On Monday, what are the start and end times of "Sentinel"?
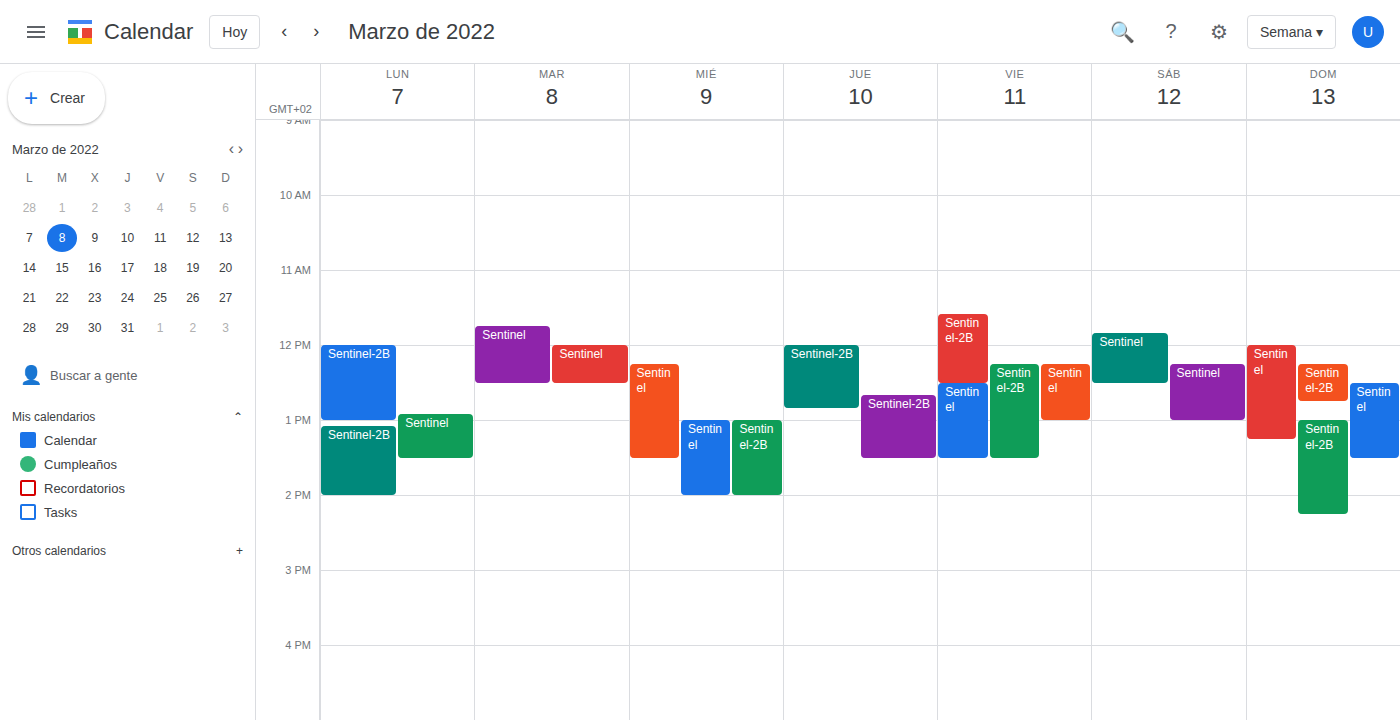
12:55 PM to 1:30 PM